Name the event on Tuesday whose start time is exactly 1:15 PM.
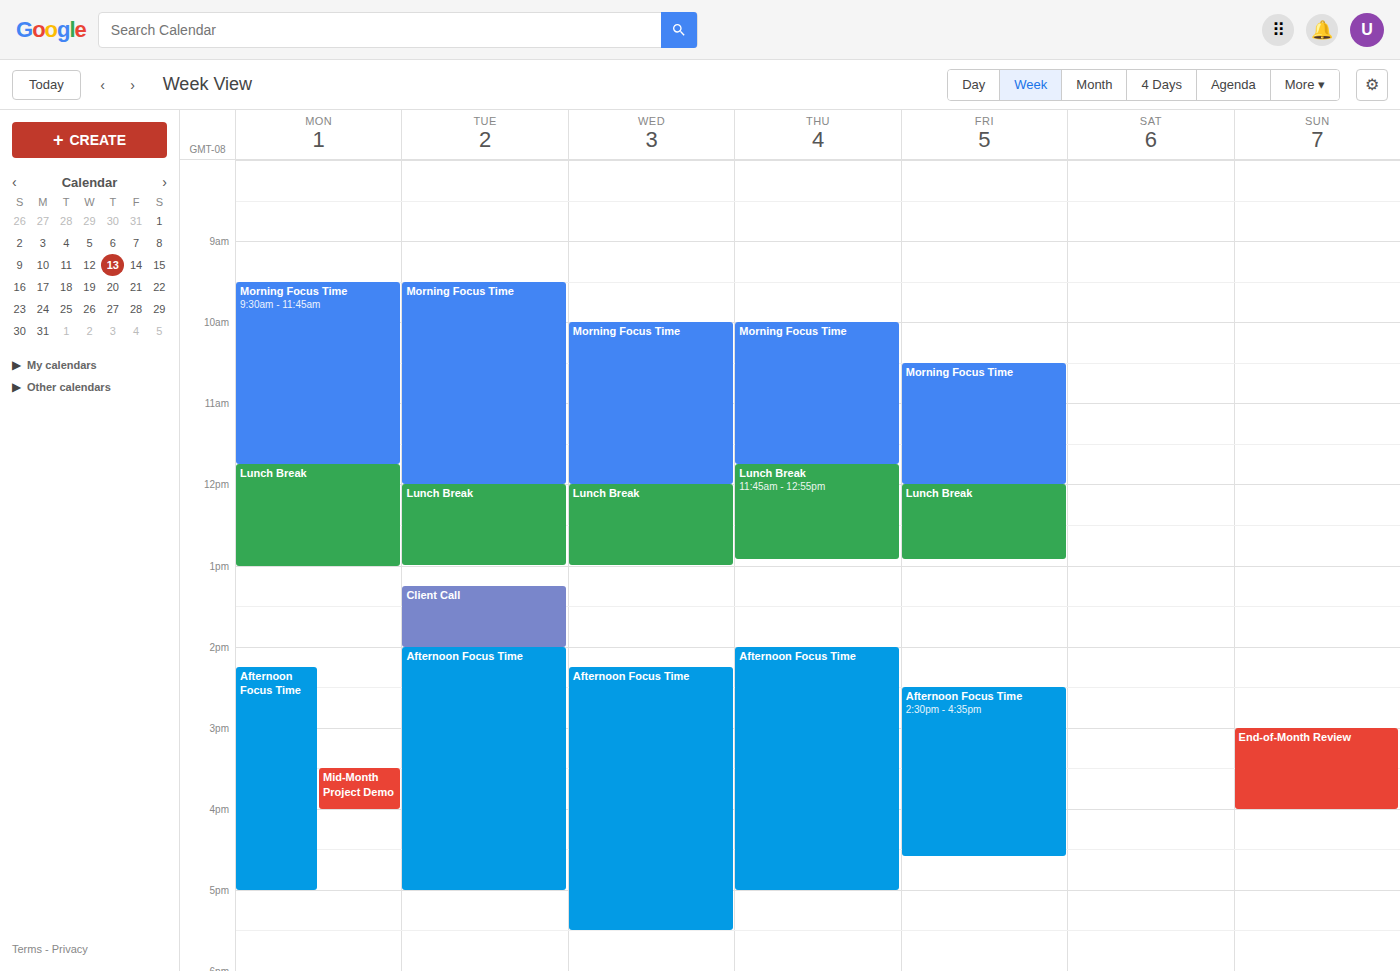
"Client Call"